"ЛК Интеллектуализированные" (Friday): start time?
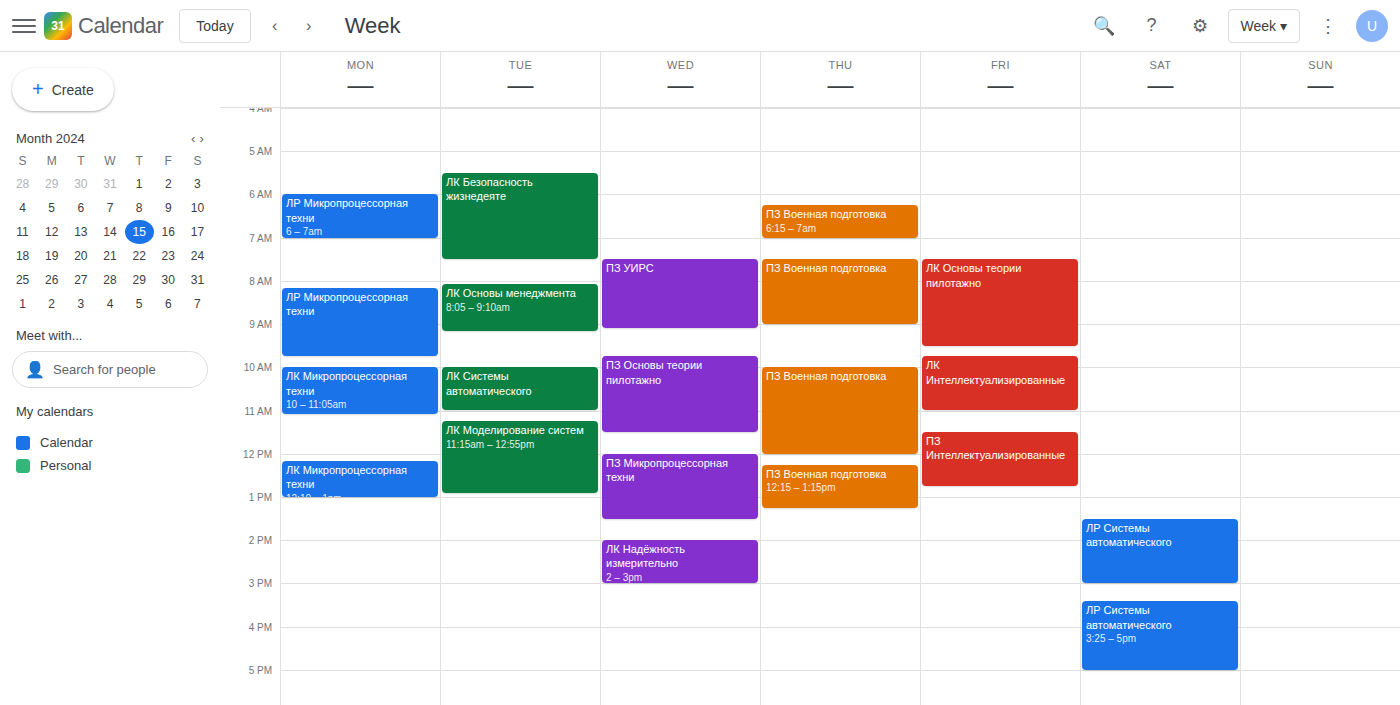
9:45 AM